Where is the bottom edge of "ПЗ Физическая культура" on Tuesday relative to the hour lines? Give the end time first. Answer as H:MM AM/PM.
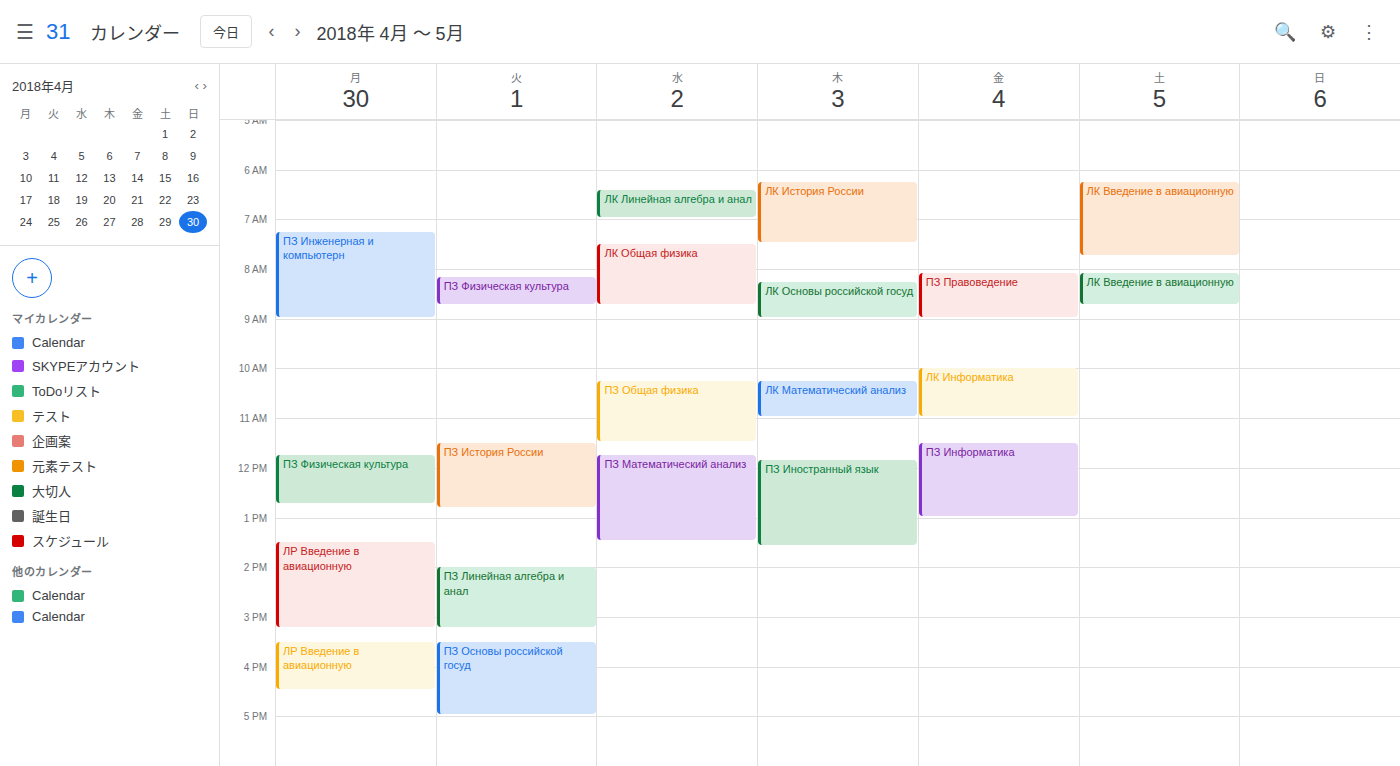
8:45 AM -- neither: three quarters of the way from the 8 AM line to the 9 AM line.